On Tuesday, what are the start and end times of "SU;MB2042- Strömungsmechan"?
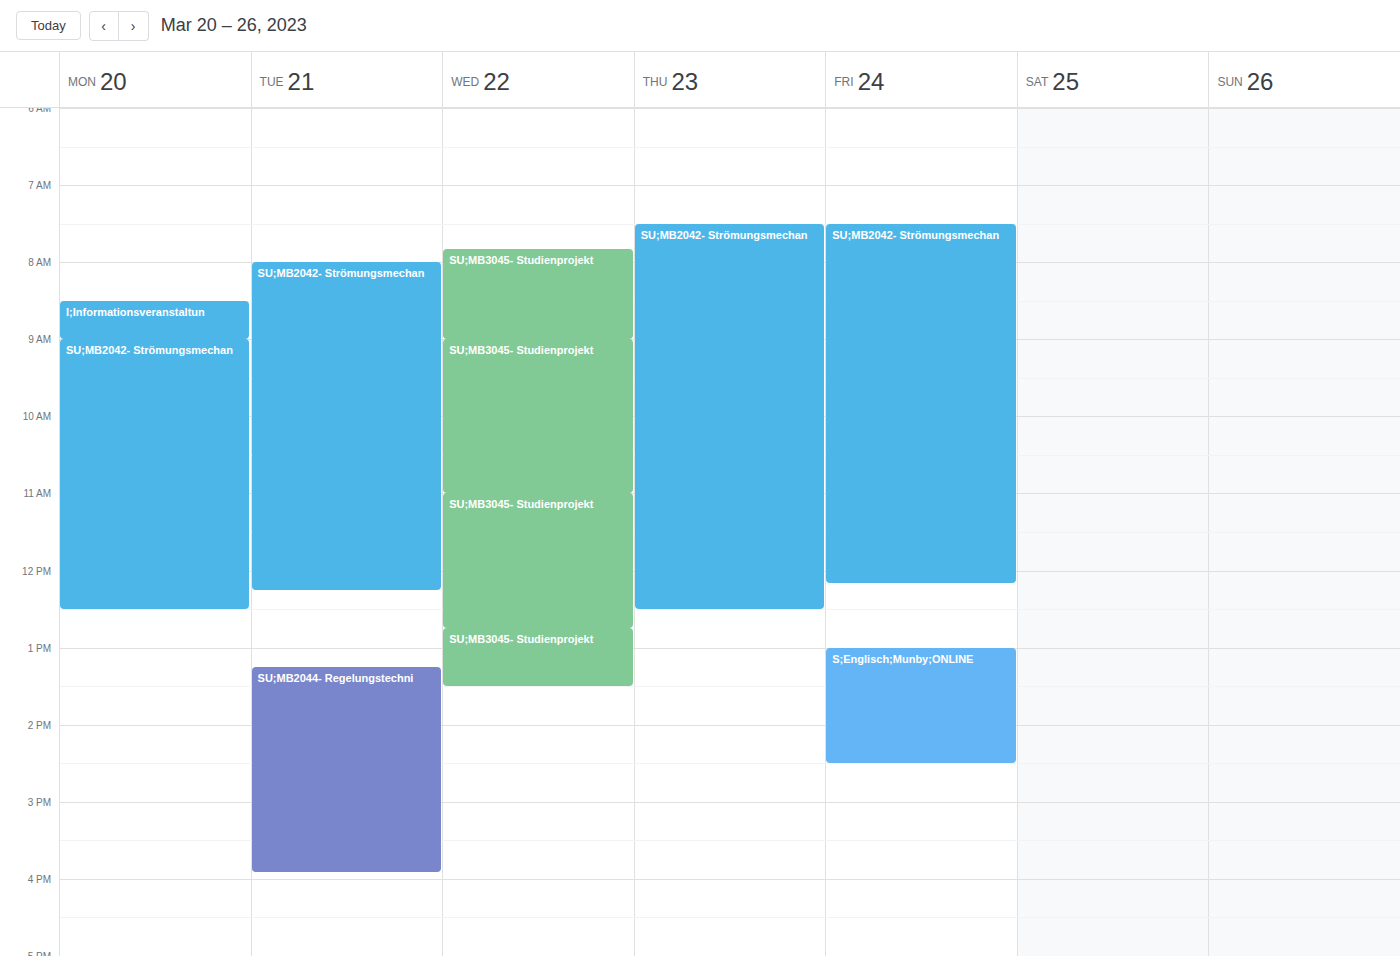
8:00 AM to 12:15 PM